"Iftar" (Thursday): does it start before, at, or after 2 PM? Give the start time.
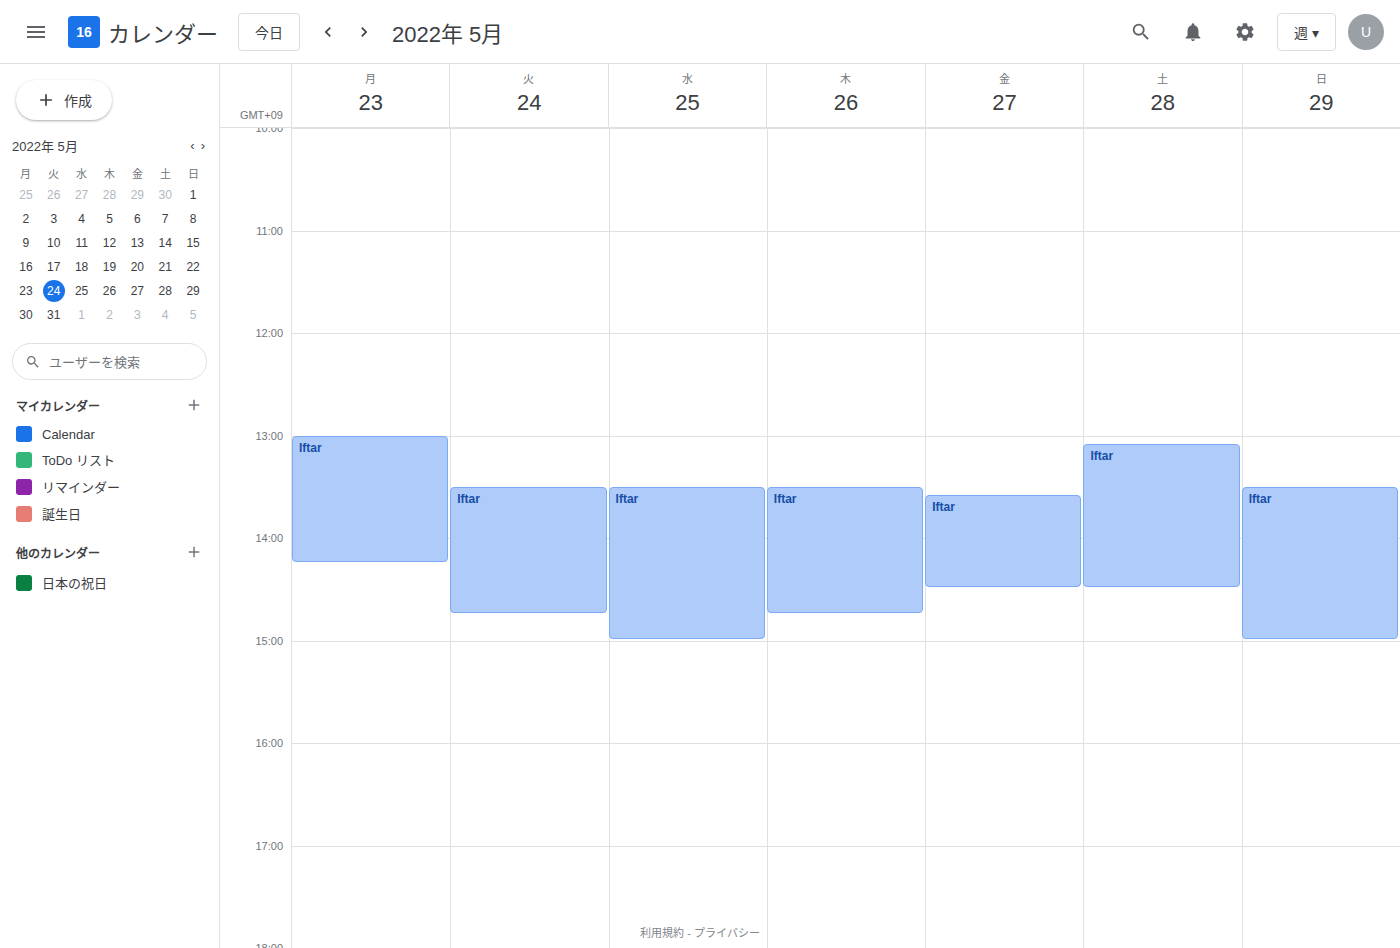
1:30 PM -- before 2 PM, 30 minutes above the 2 PM line.